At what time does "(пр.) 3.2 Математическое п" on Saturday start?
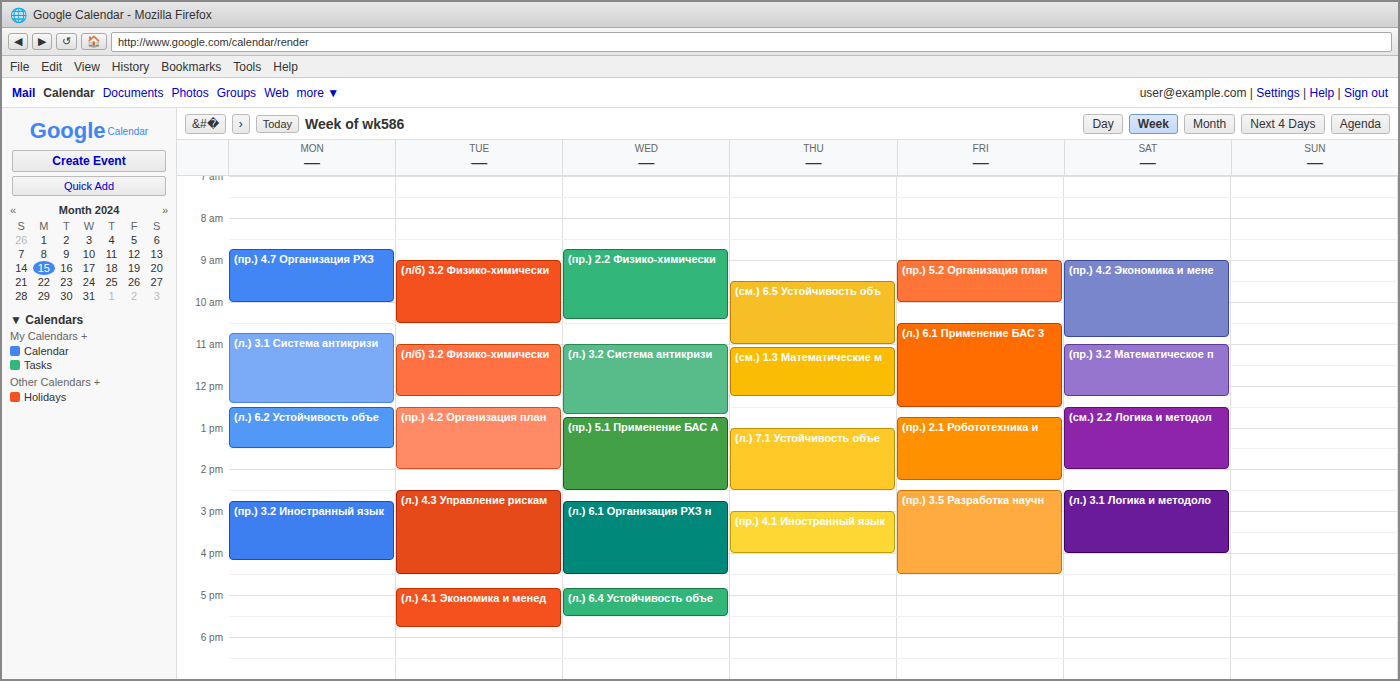
11:00